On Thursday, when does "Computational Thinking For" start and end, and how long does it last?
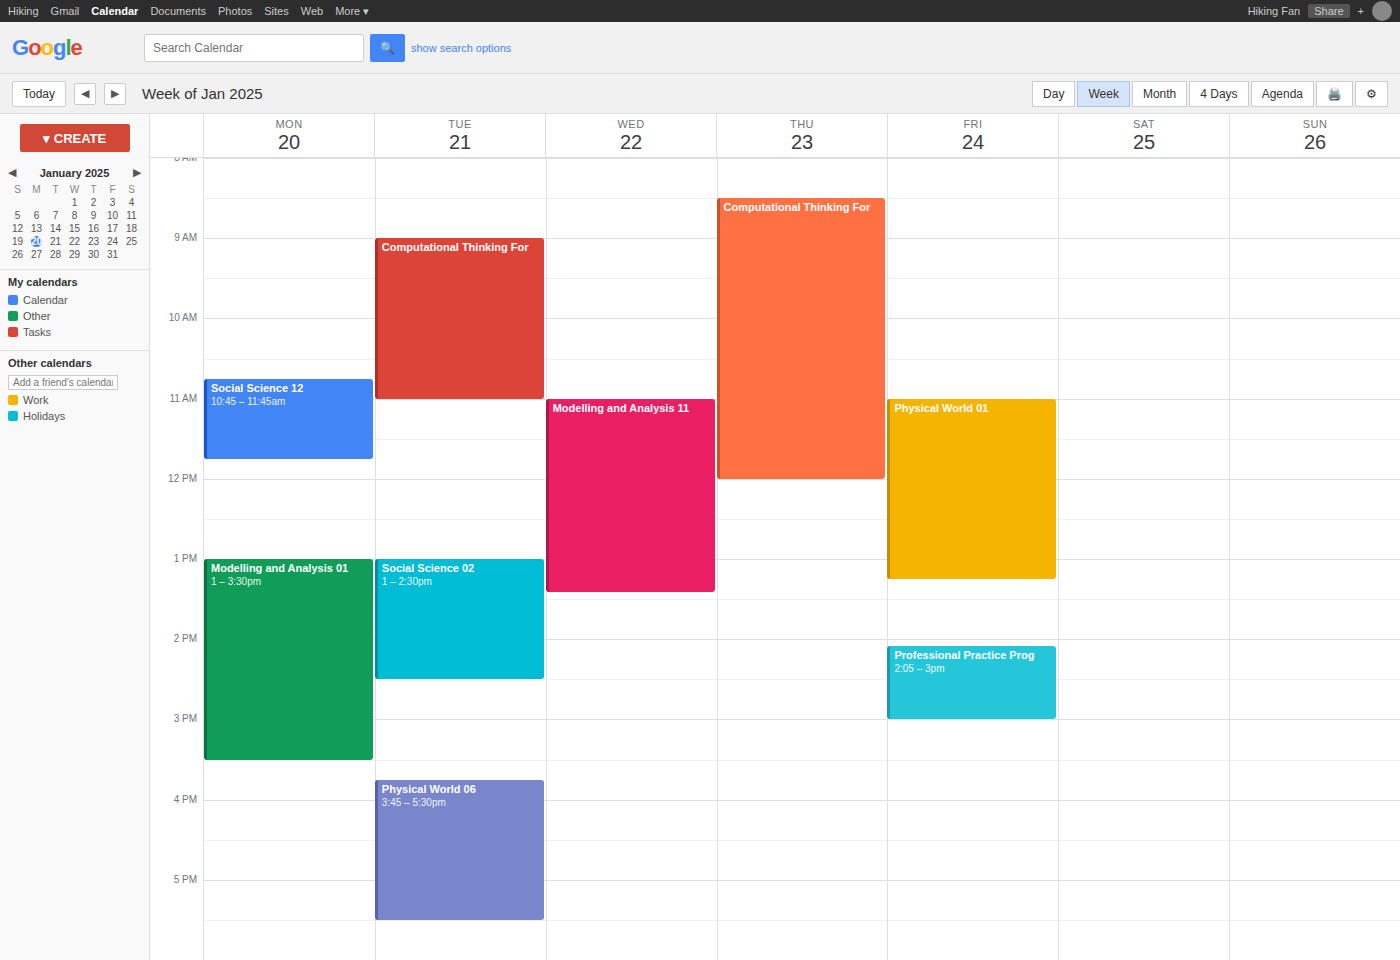
8:30 AM to 12:00 PM, 3 hours 30 minutes